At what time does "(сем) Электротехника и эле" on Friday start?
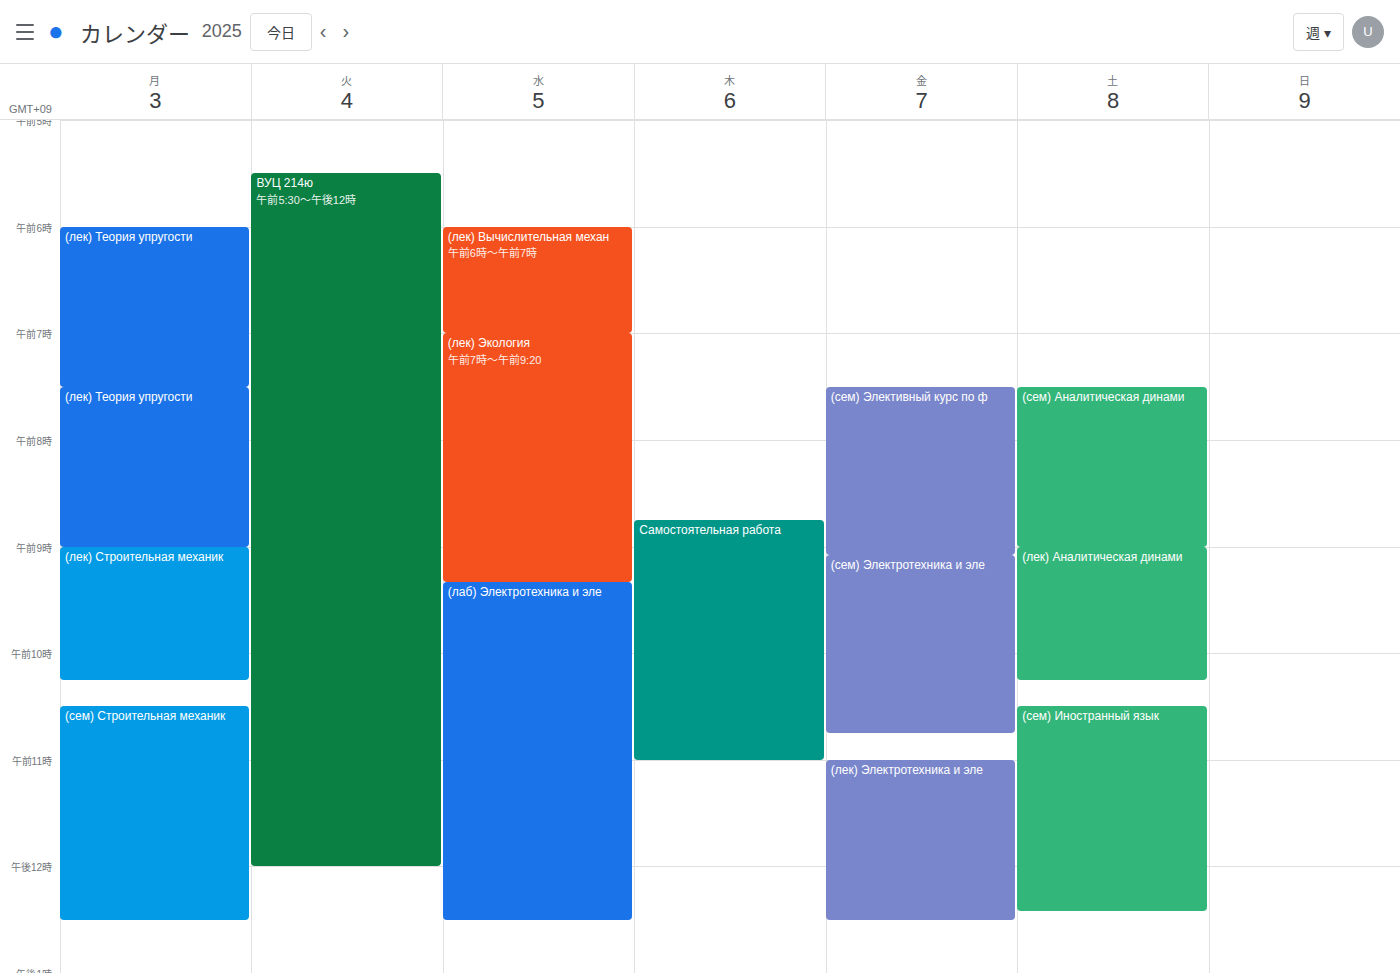
9:05 AM